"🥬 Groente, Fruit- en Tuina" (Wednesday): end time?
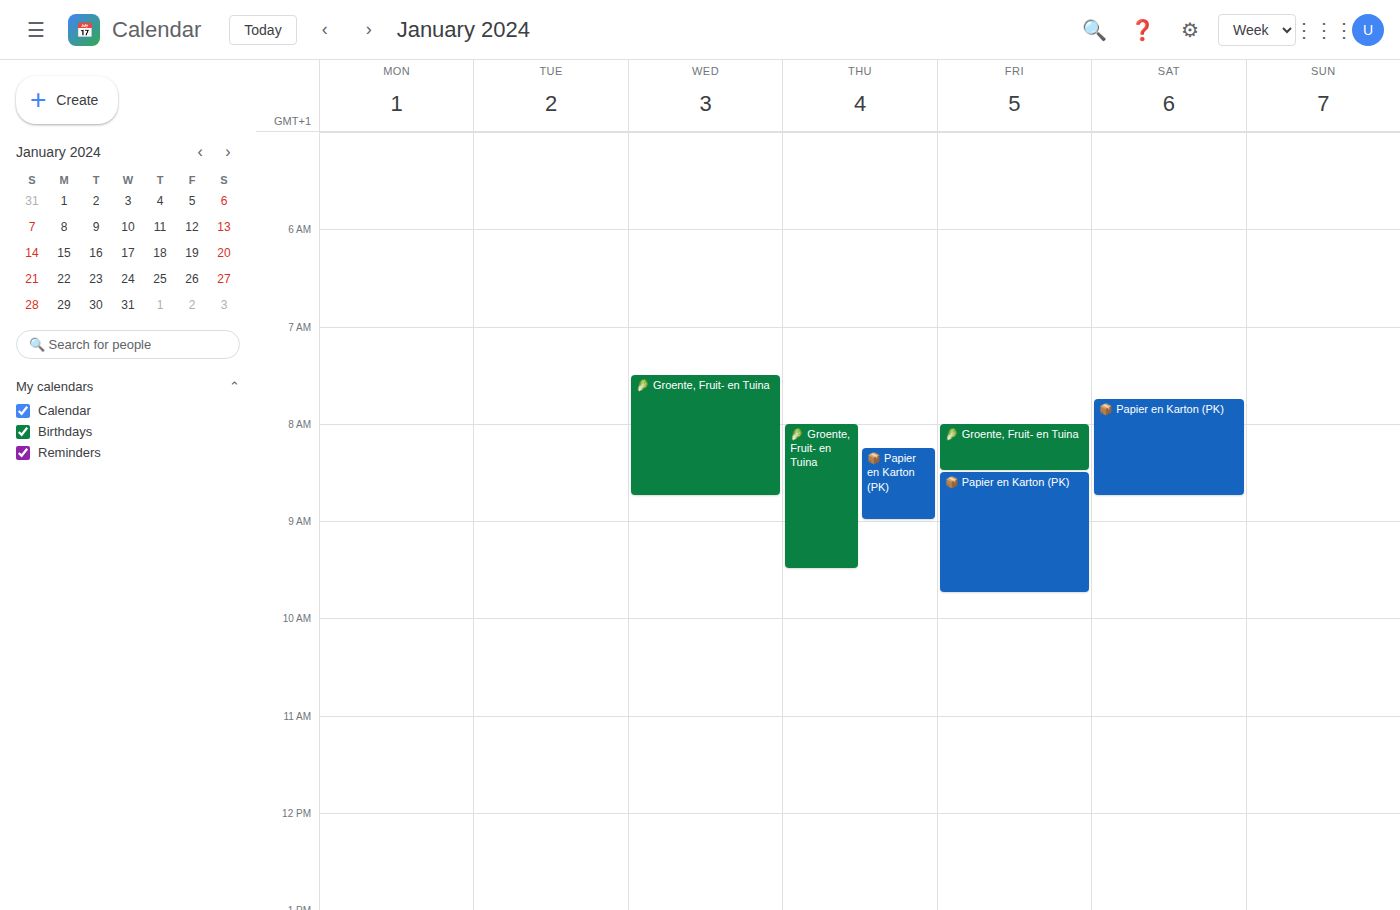
8:45 AM